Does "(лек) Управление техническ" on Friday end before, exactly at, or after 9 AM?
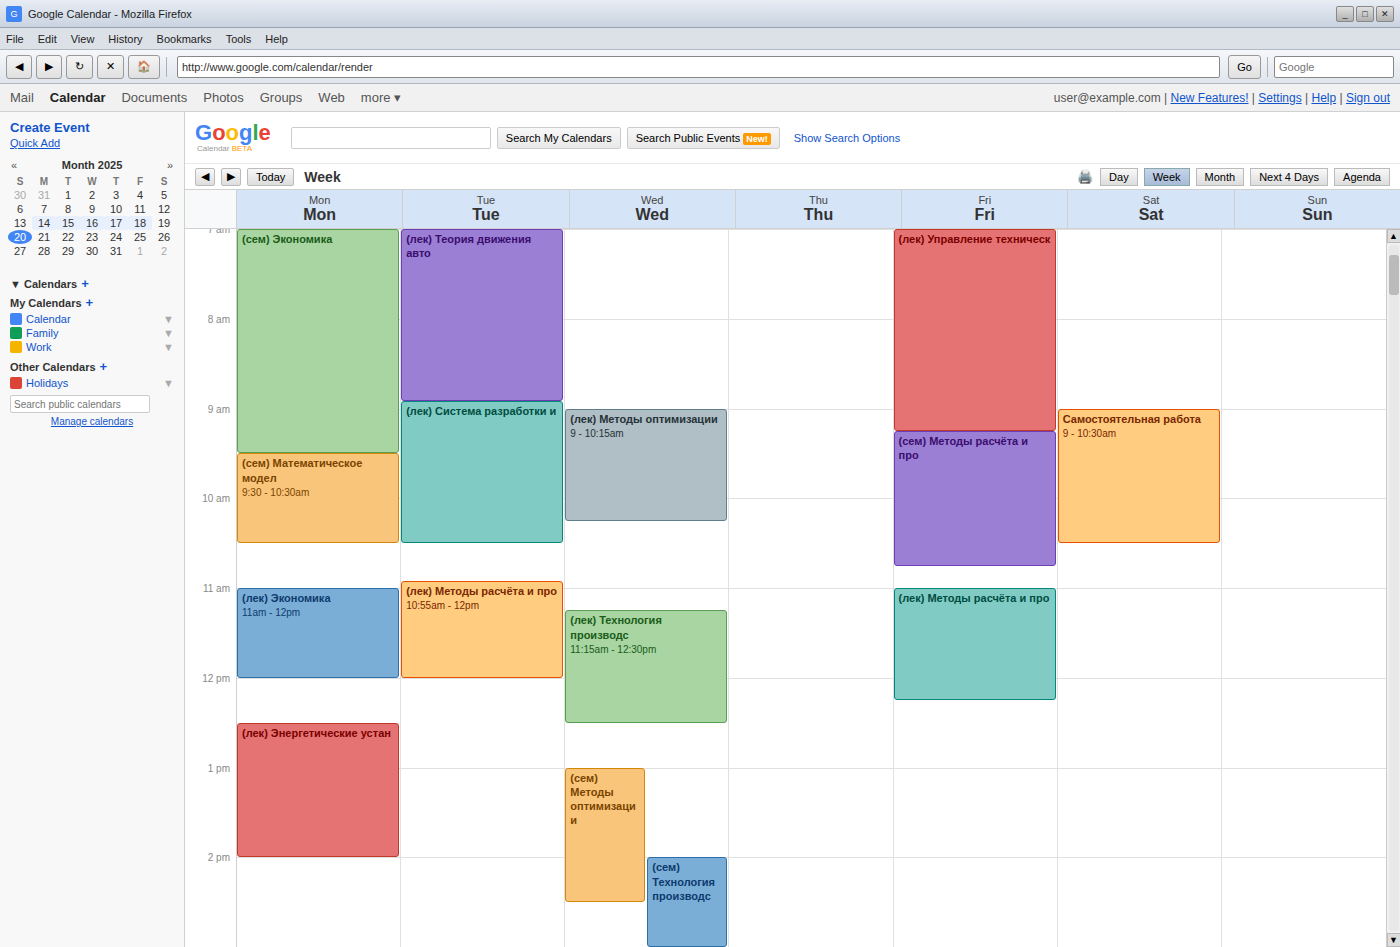
9:15 AM -- after 9 AM, 15 minutes below the 9 AM line.